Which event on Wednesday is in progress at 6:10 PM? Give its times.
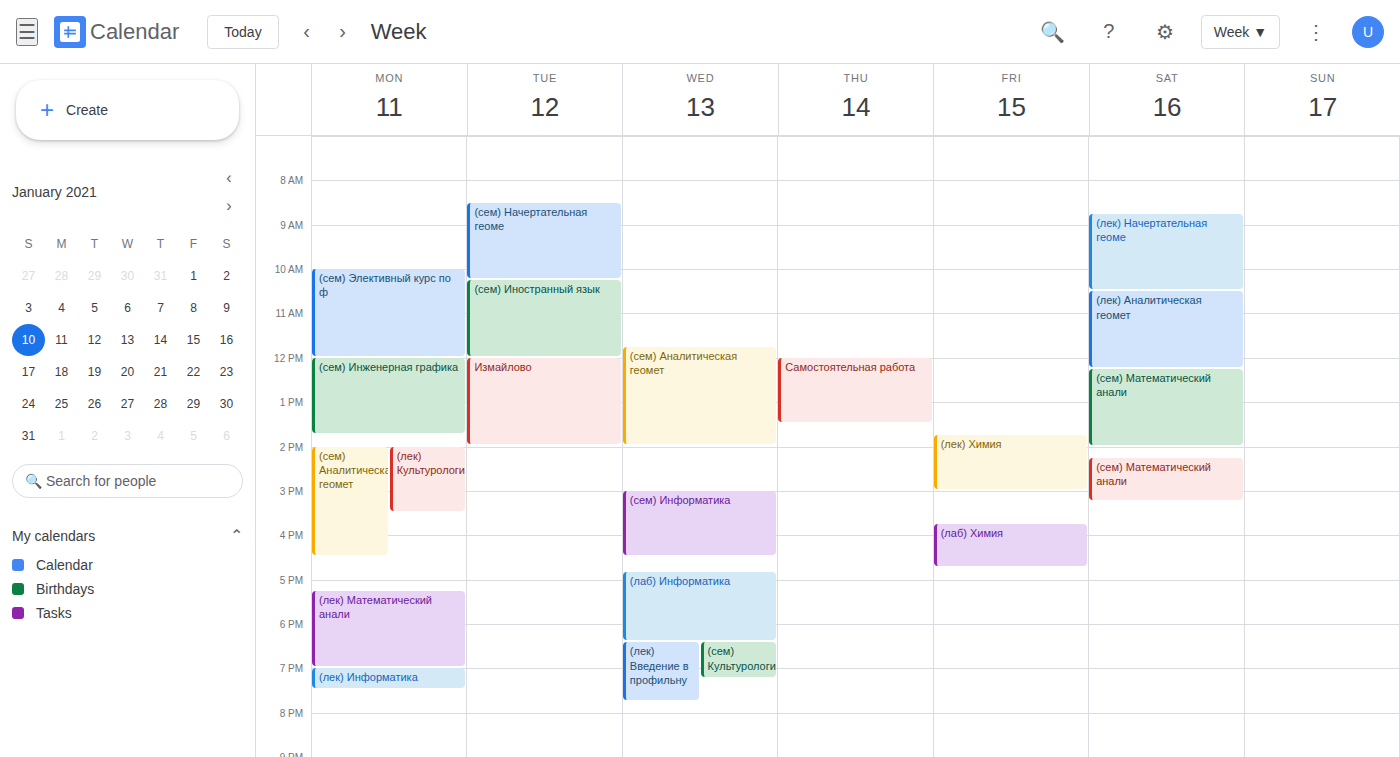
"(лаб) Информатика", 4:50 PM to 6:25 PM